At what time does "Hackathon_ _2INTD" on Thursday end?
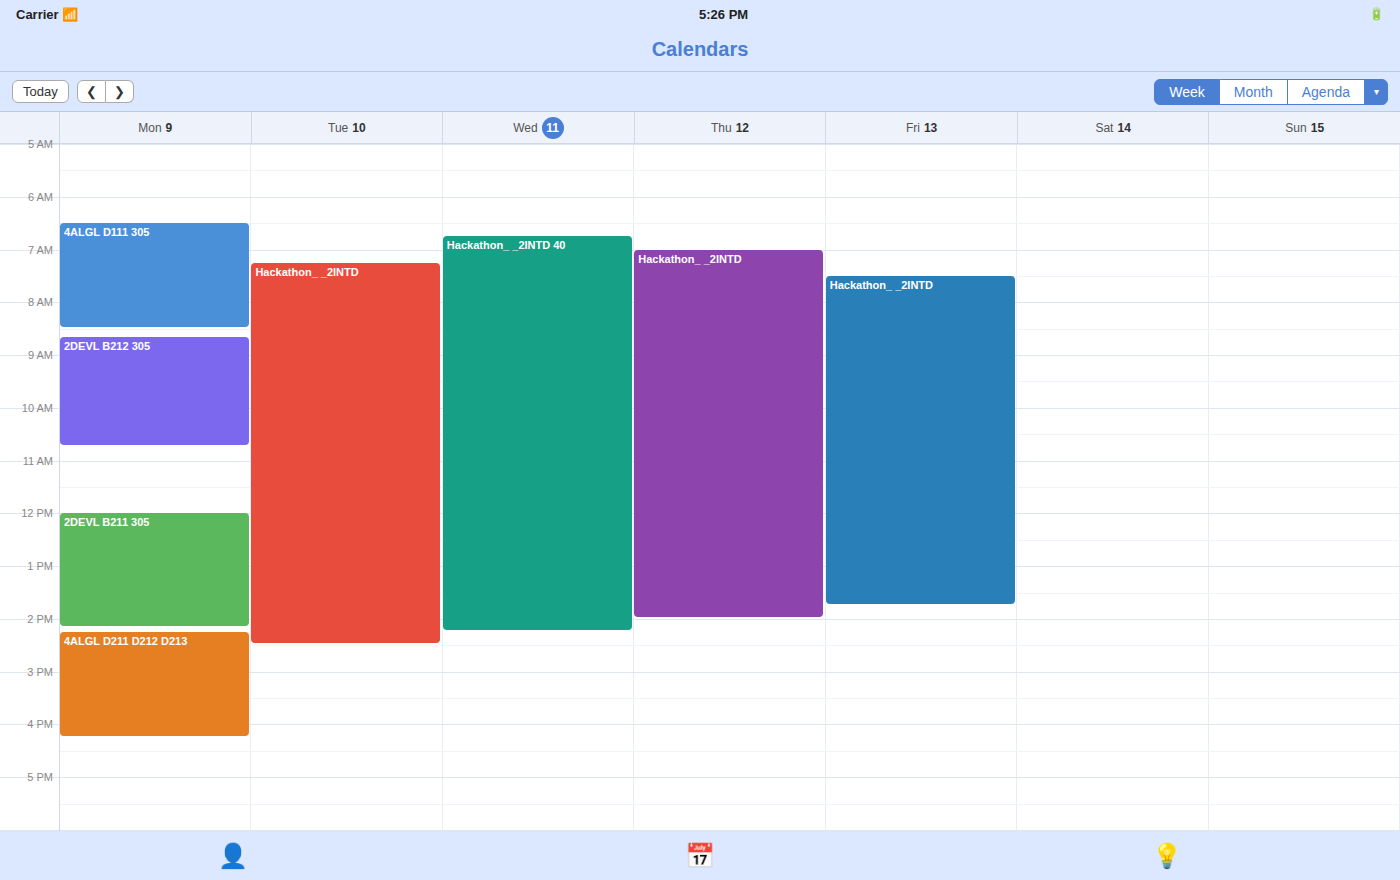
2:00 PM